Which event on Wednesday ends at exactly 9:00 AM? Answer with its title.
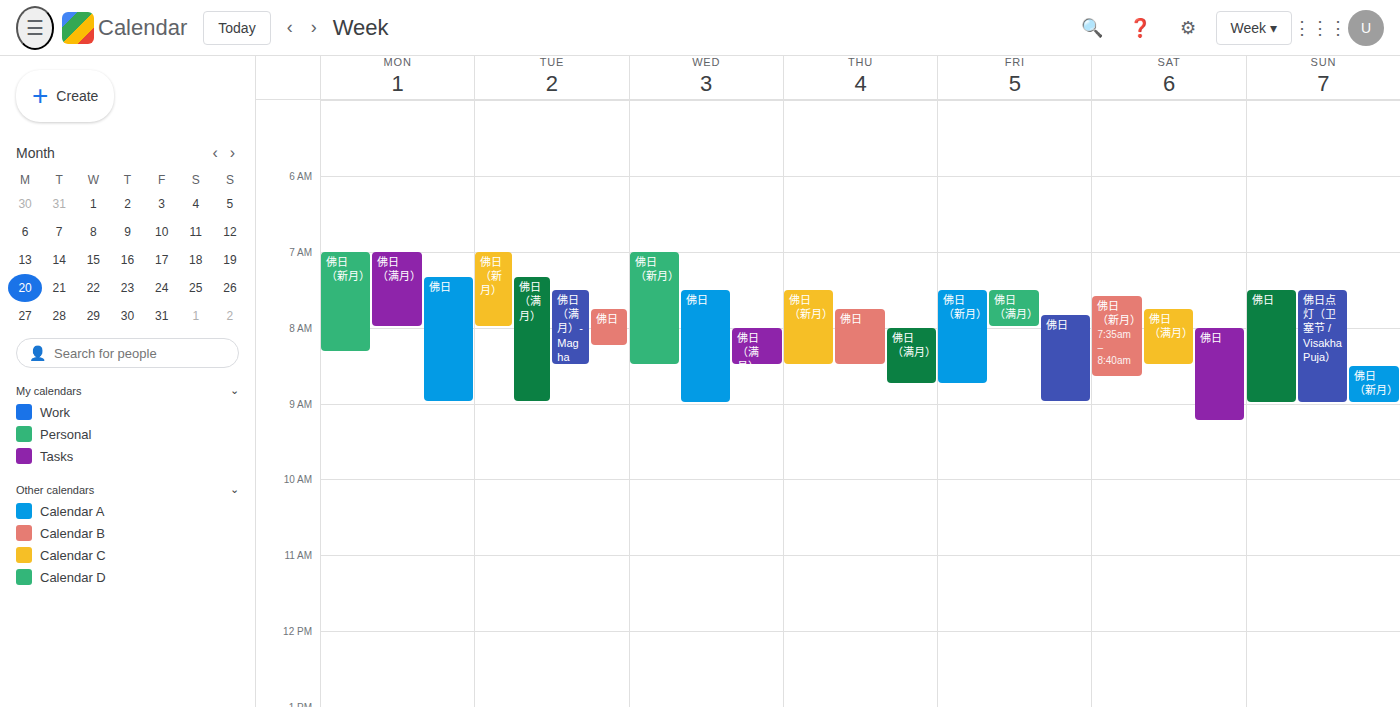
"佛日"